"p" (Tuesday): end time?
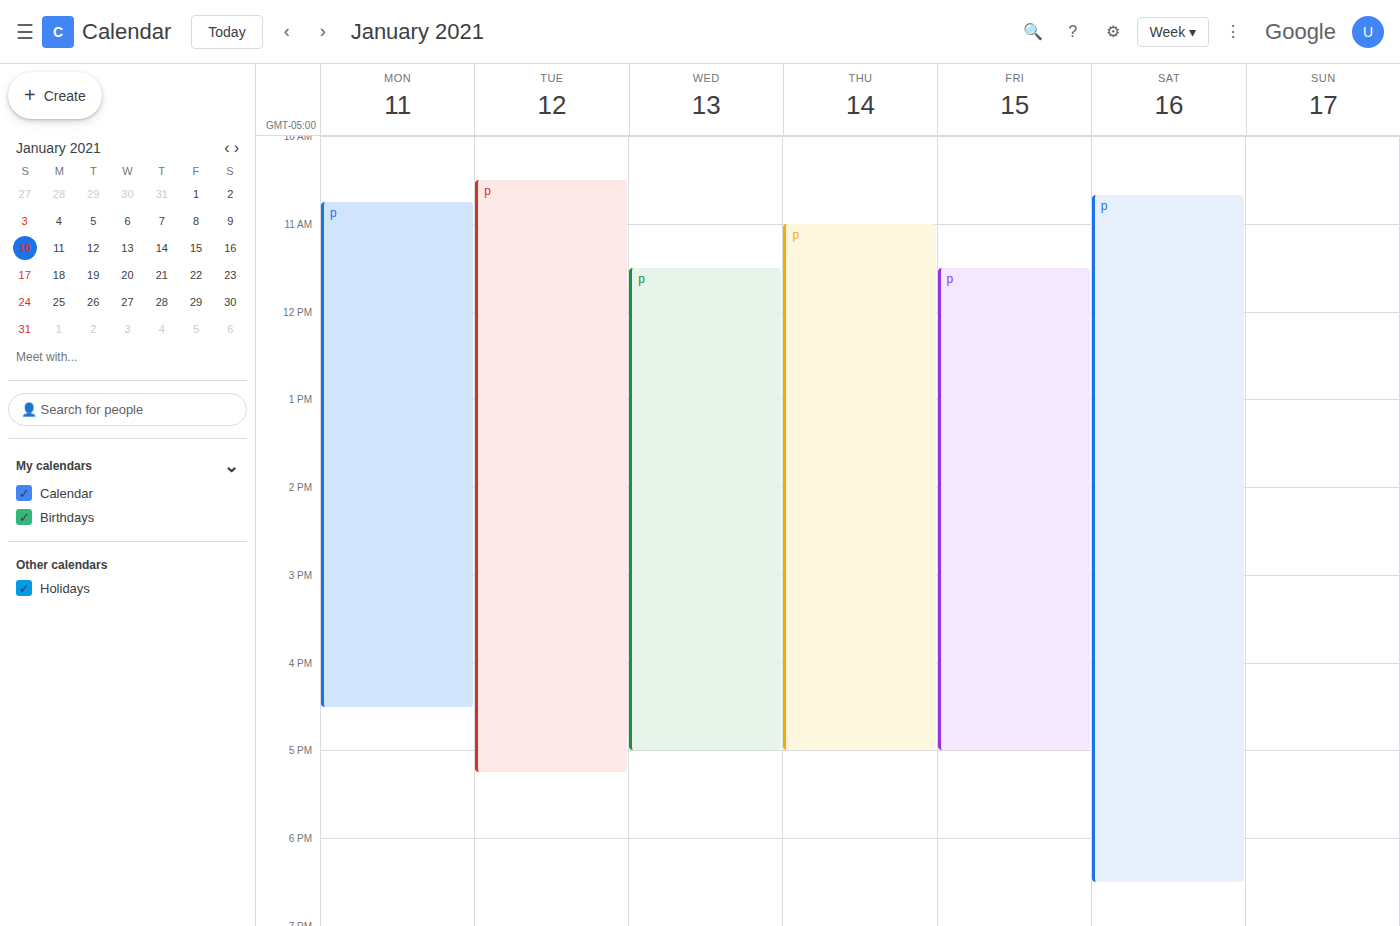
5:15 PM